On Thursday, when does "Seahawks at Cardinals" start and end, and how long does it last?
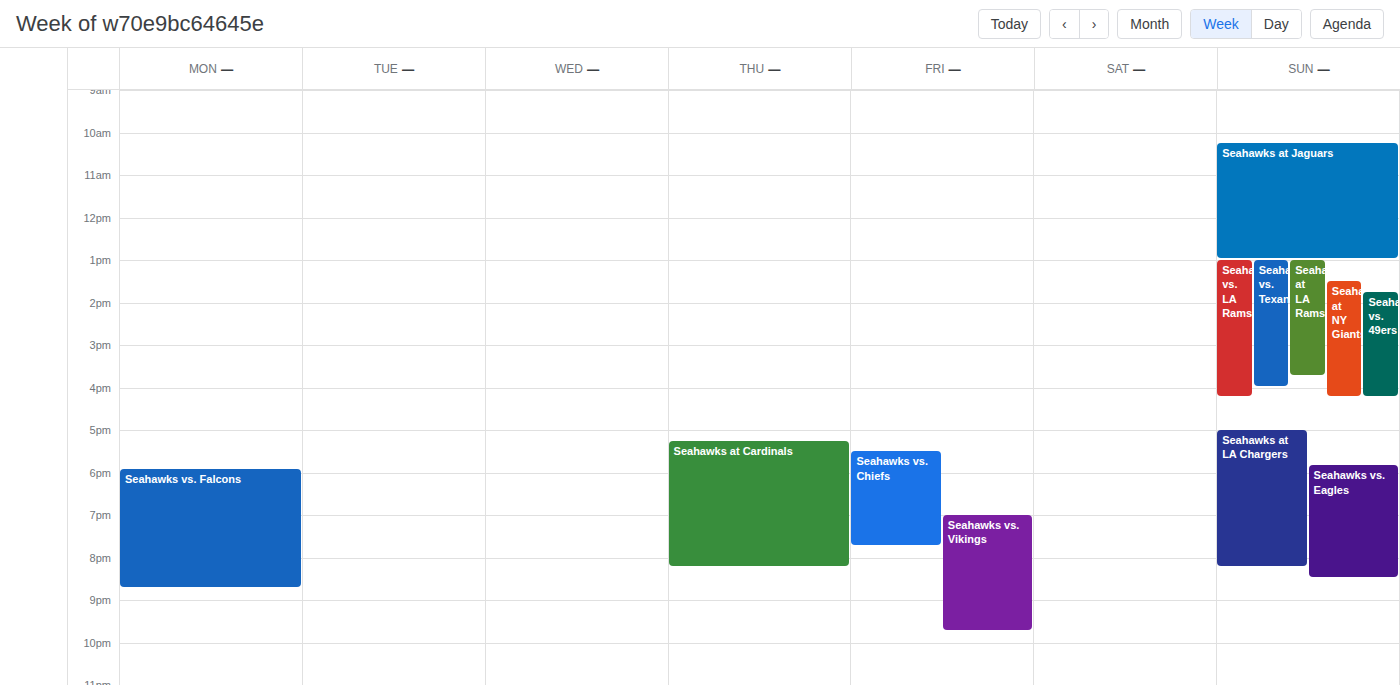
5:15 PM to 8:15 PM, 3 hours